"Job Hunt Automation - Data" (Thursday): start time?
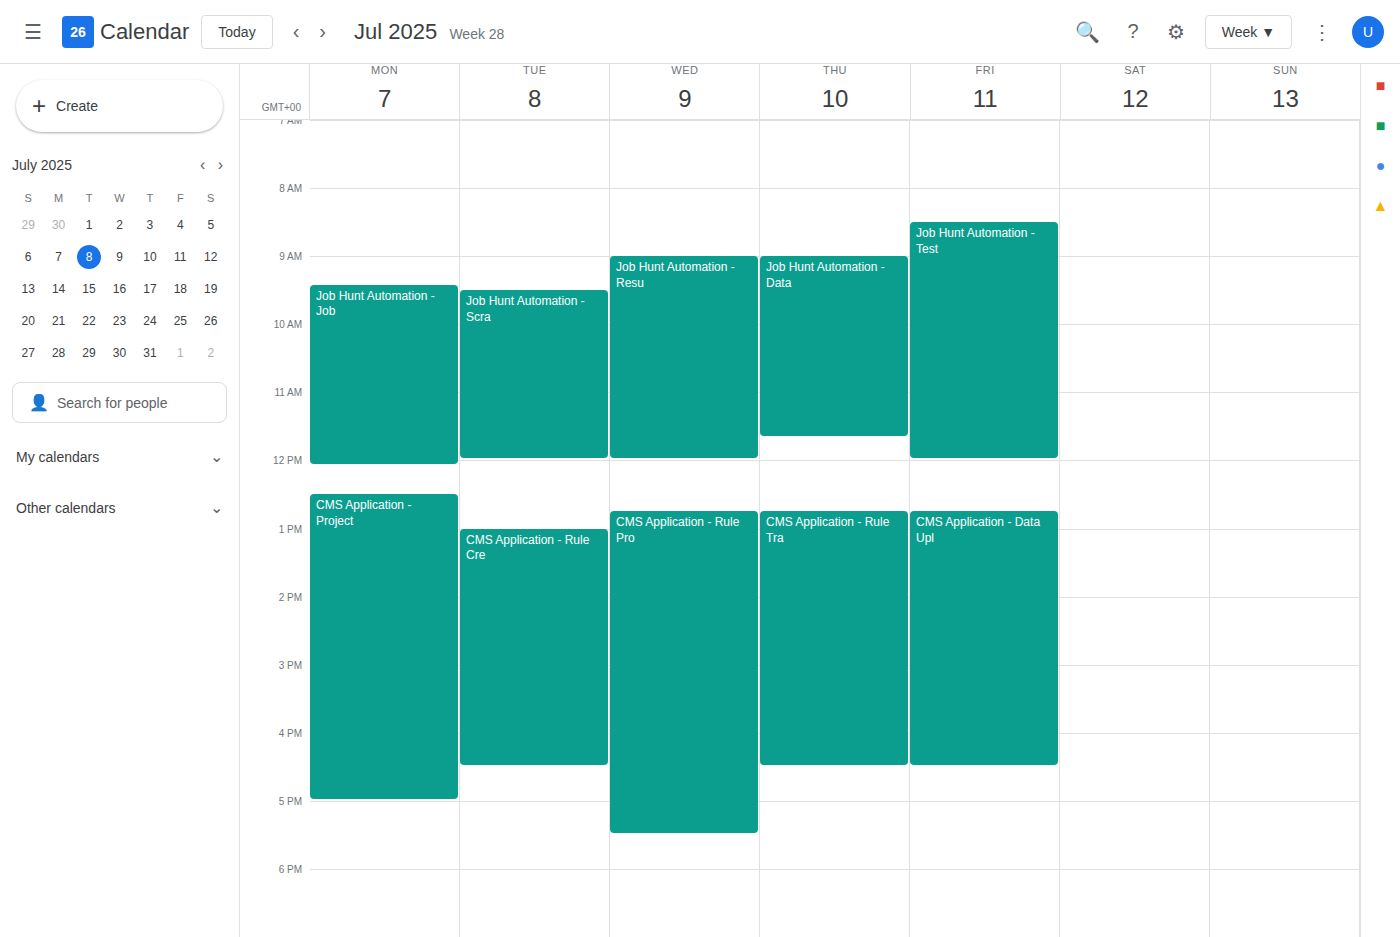
9:00 AM